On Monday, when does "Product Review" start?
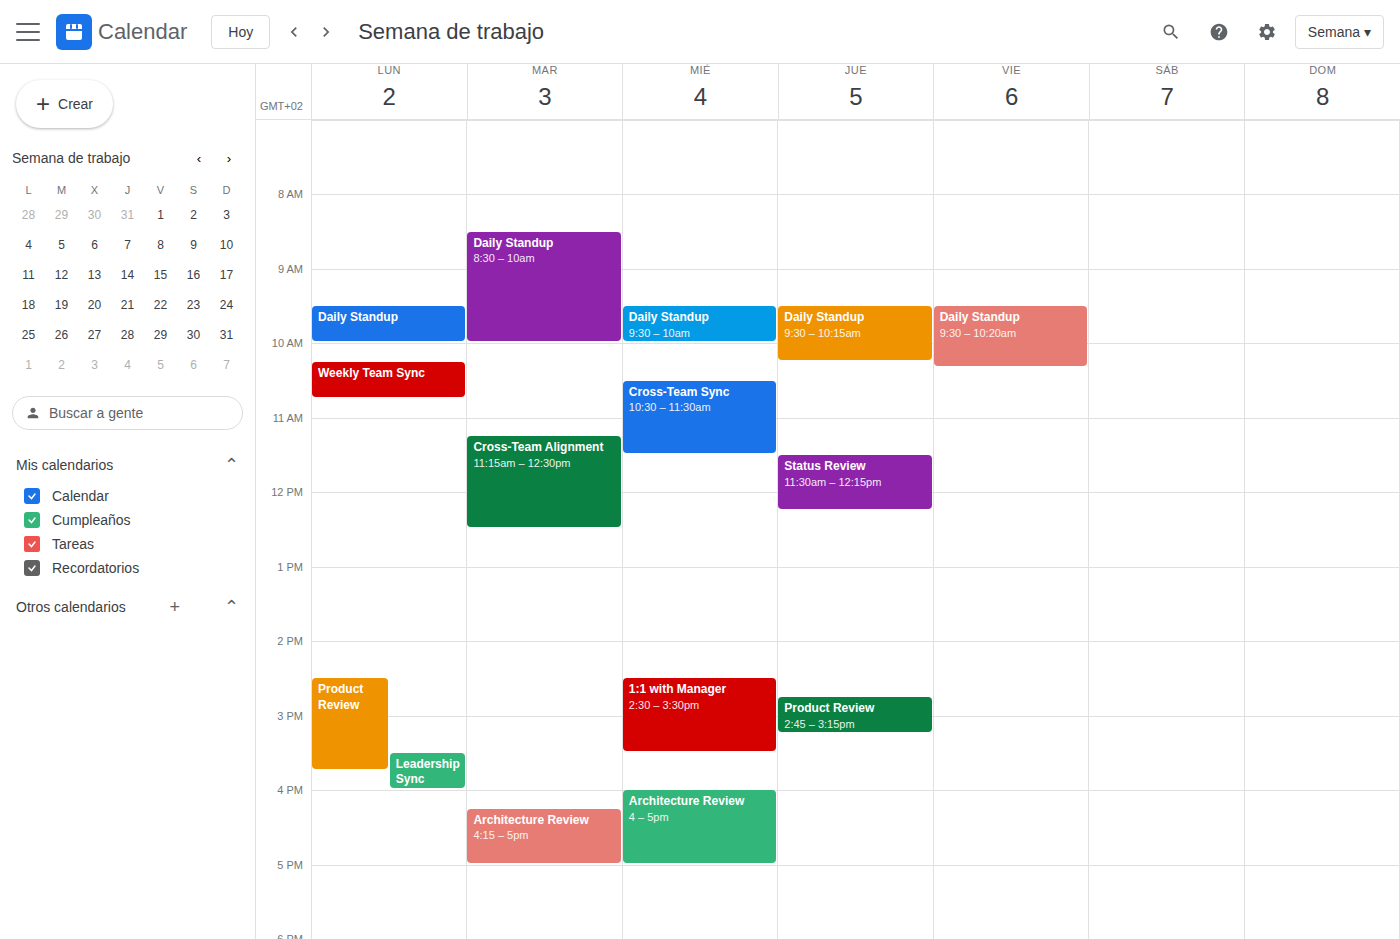
2:30 PM